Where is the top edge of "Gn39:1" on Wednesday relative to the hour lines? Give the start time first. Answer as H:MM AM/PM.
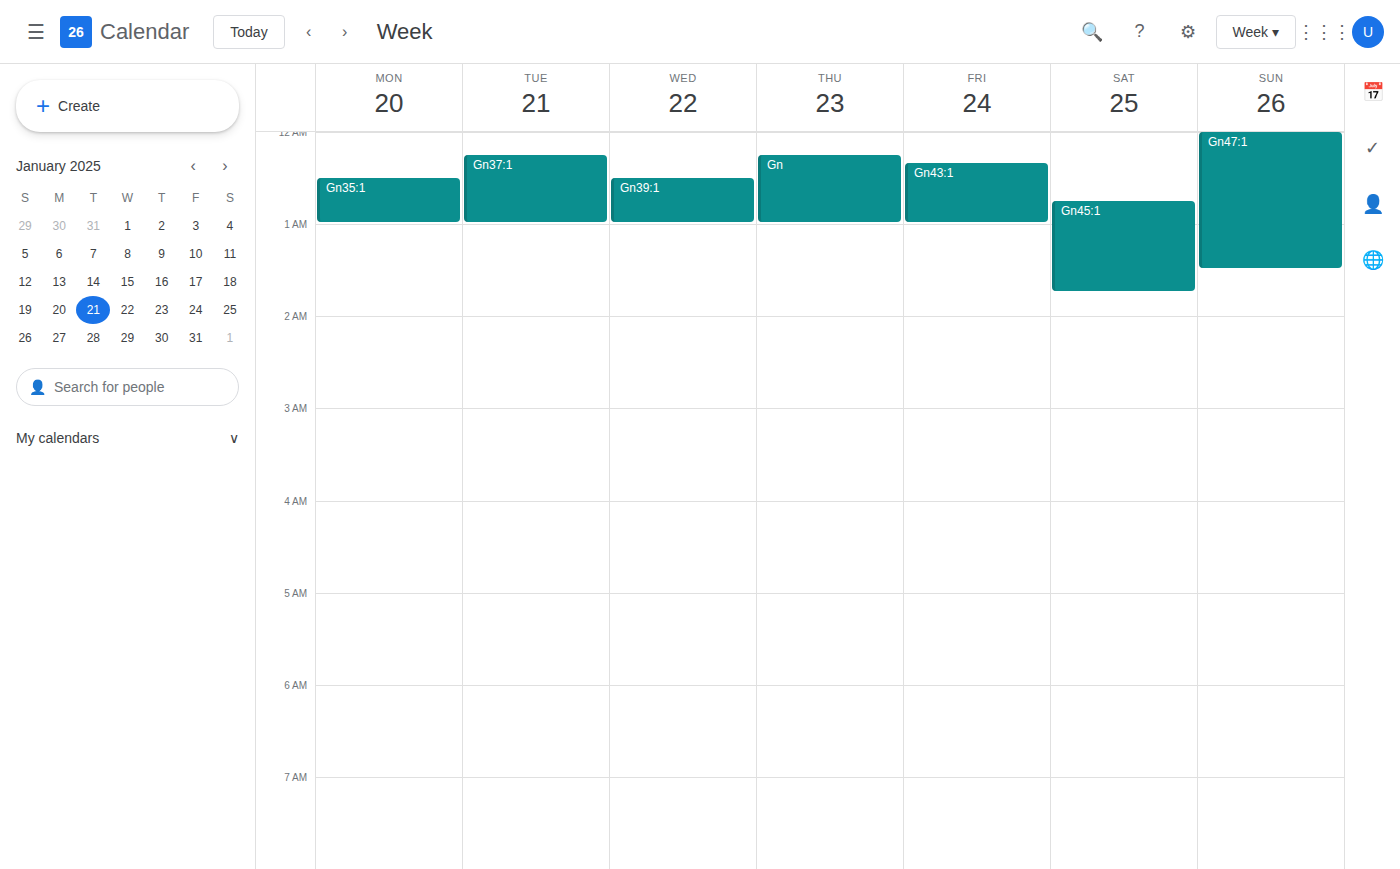
12:30 AM -- halfway between the 12 AM and 1 AM lines.